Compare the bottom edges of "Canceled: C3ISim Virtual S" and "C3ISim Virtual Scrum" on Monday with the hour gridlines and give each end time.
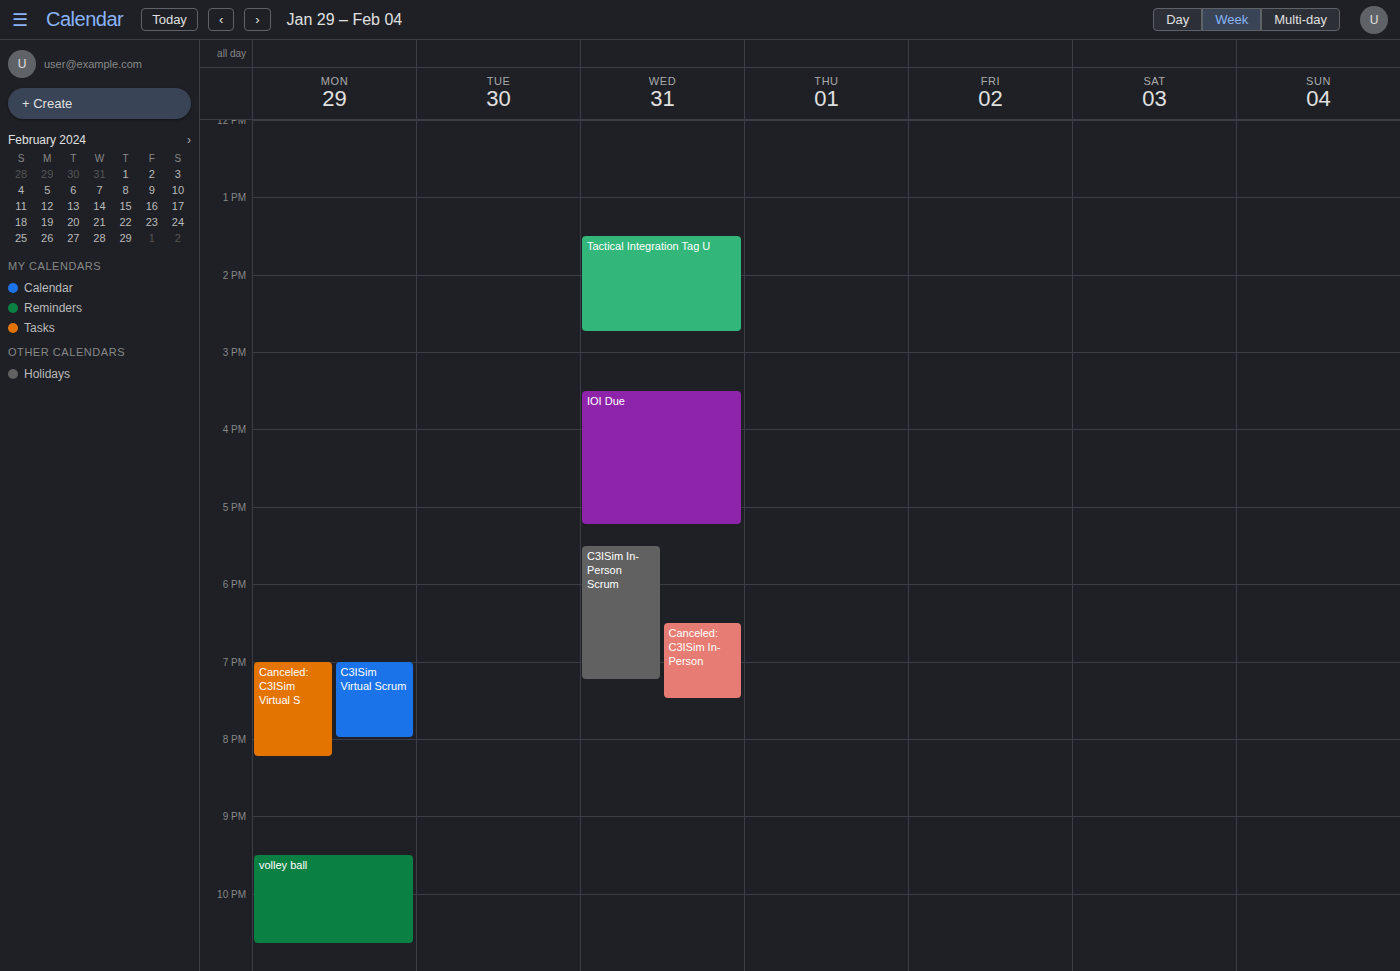
"Canceled: C3ISim Virtual S": 8:15 PM, neither: a quarter of the way from the 8 PM line to the 9 PM line. "C3ISim Virtual Scrum": 8:00 PM, exactly on the 8 PM line.